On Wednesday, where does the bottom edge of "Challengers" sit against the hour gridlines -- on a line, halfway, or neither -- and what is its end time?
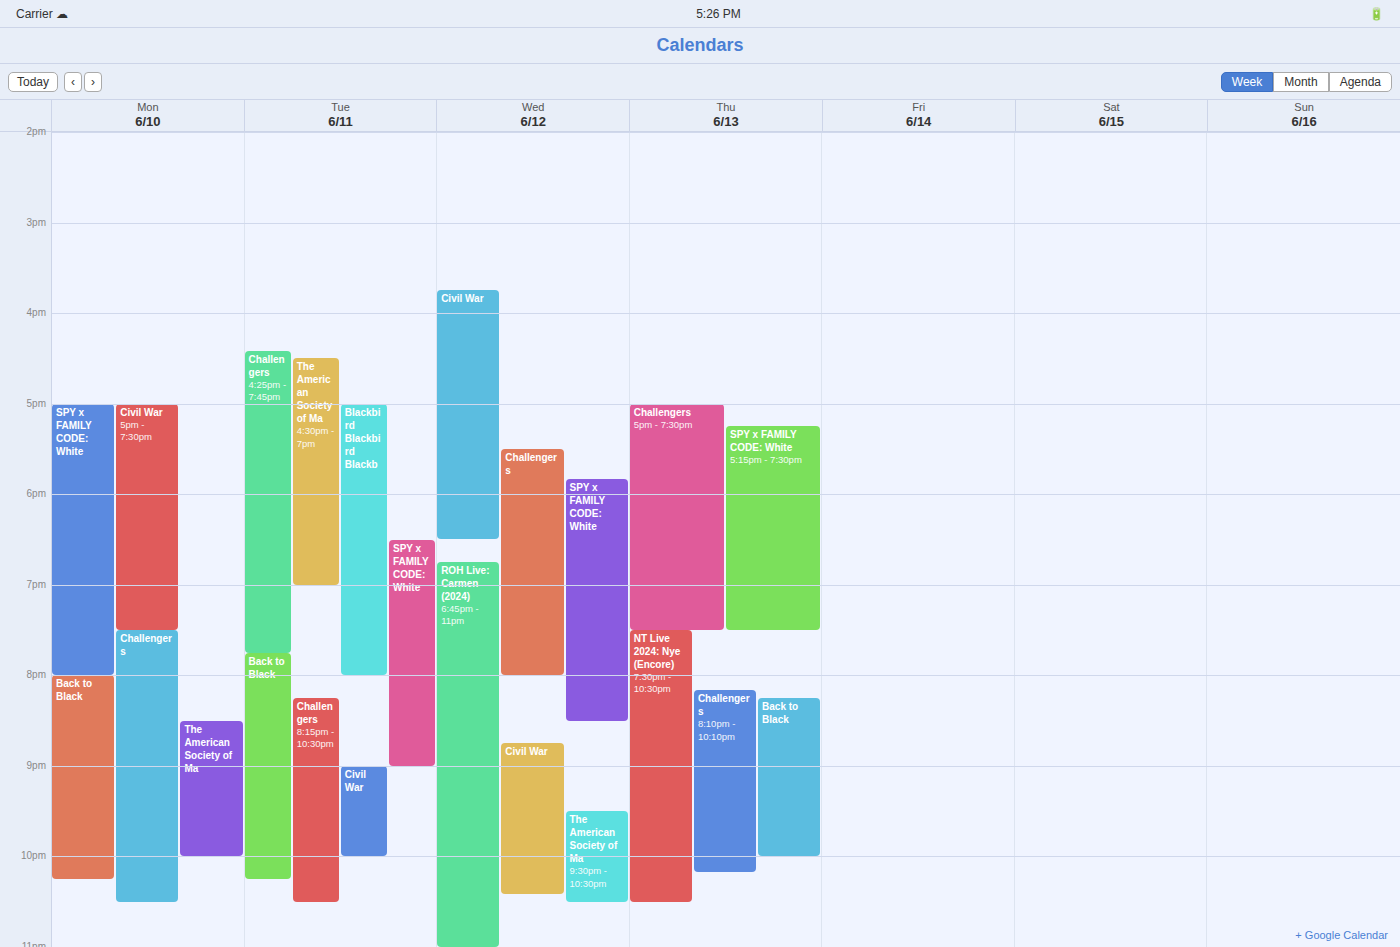
8:00 PM -- exactly on the 8 PM line.